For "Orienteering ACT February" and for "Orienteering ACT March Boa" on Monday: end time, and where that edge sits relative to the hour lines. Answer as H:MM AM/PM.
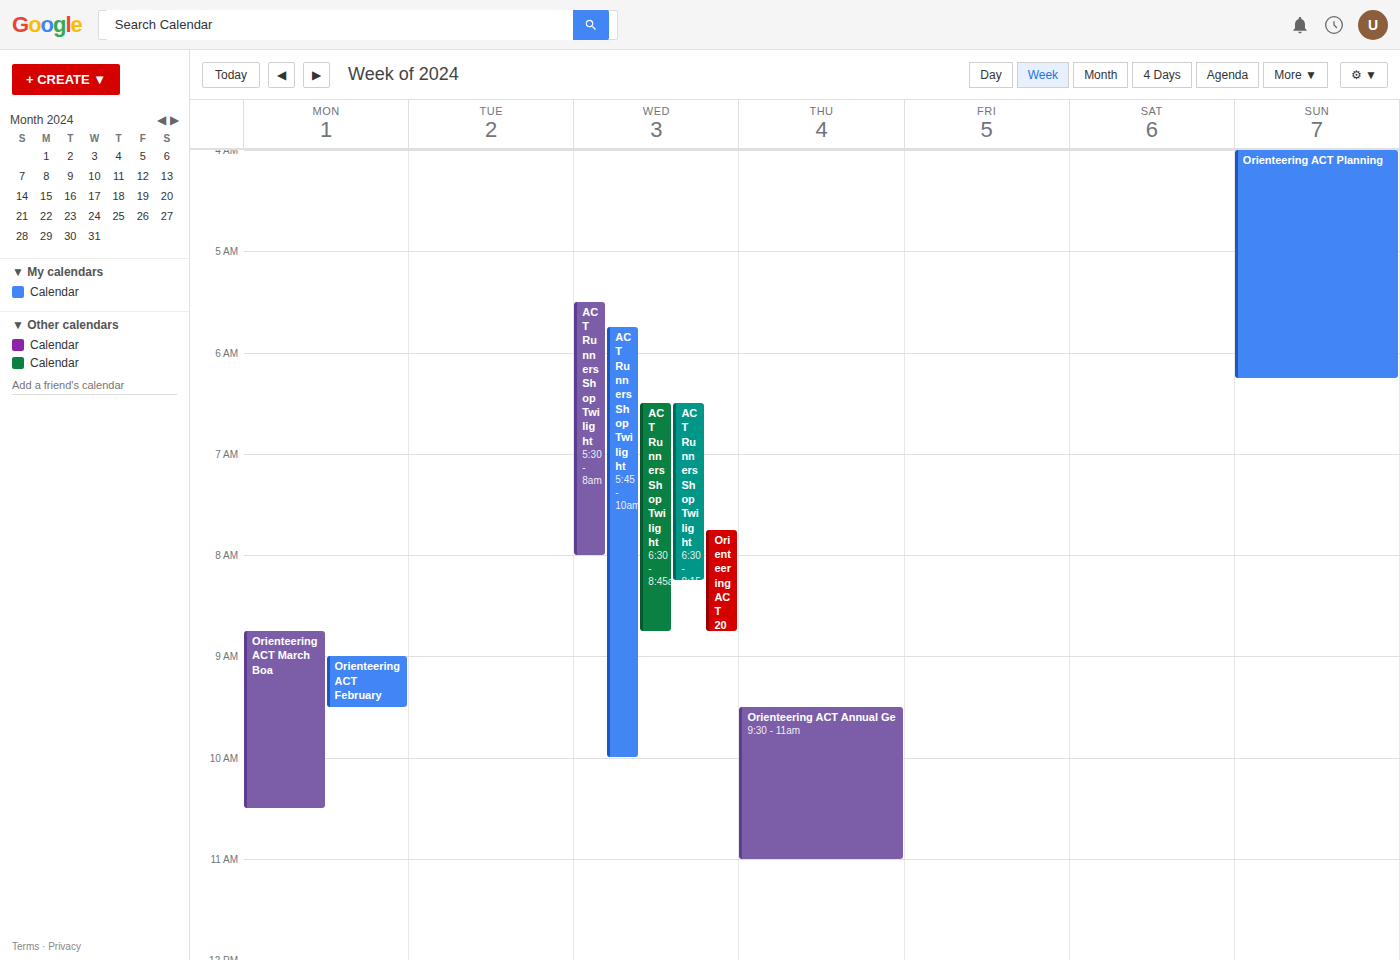
"Orienteering ACT February": 9:30 AM, halfway between the 9 AM and 10 AM lines. "Orienteering ACT March Boa": 10:30 AM, halfway between the 10 AM and 11 AM lines.